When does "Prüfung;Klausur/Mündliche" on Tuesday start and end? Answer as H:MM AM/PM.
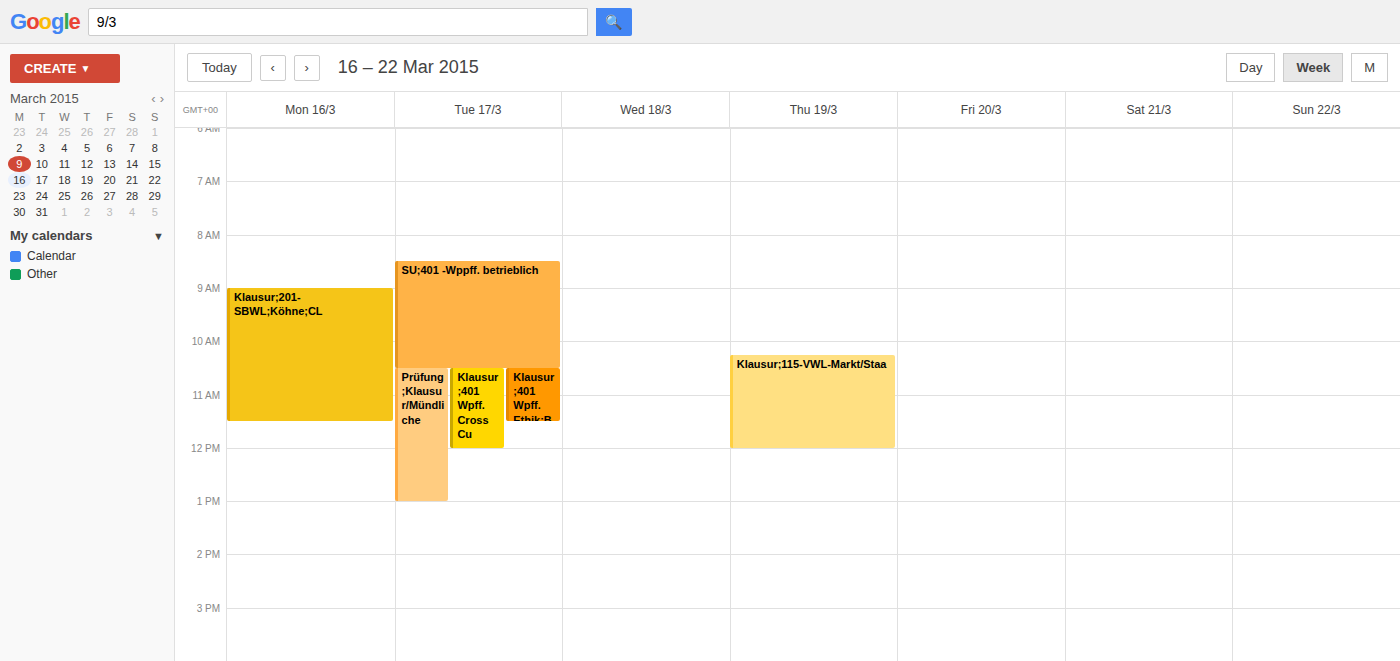
10:30 AM to 1:00 PM